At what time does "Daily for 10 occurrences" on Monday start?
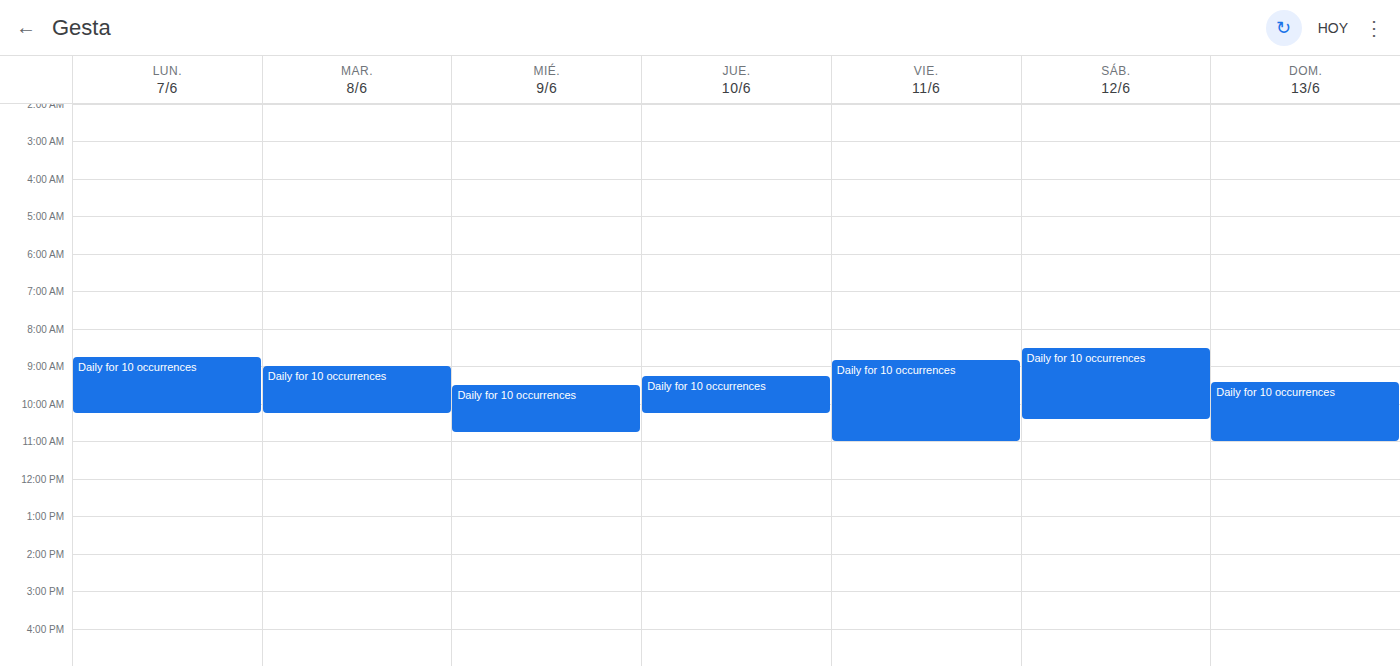
8:45 AM